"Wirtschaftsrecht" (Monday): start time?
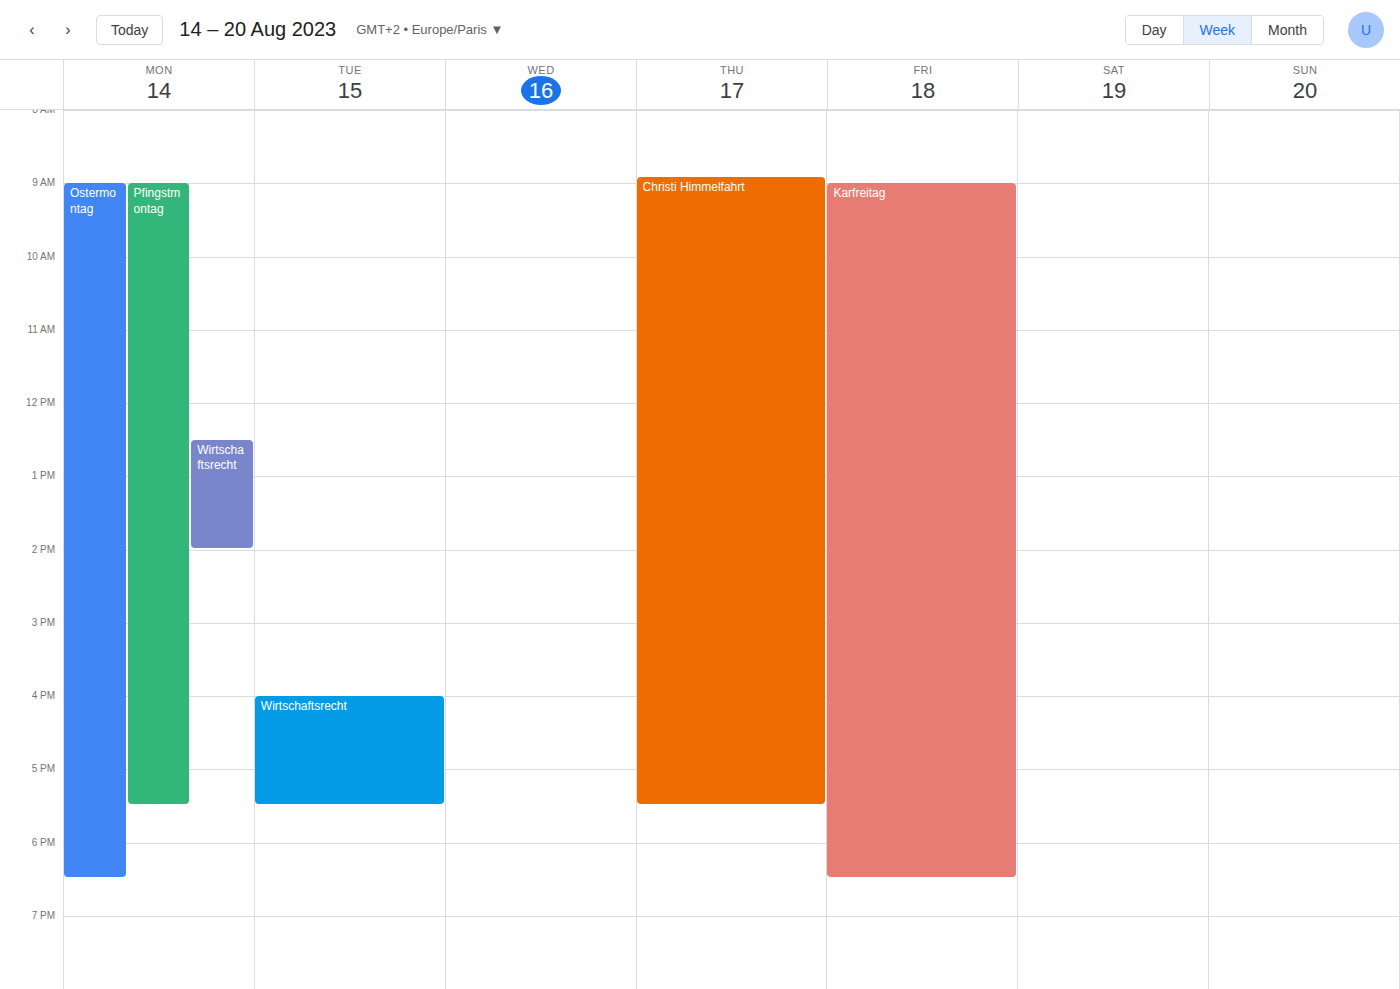
12:30 PM